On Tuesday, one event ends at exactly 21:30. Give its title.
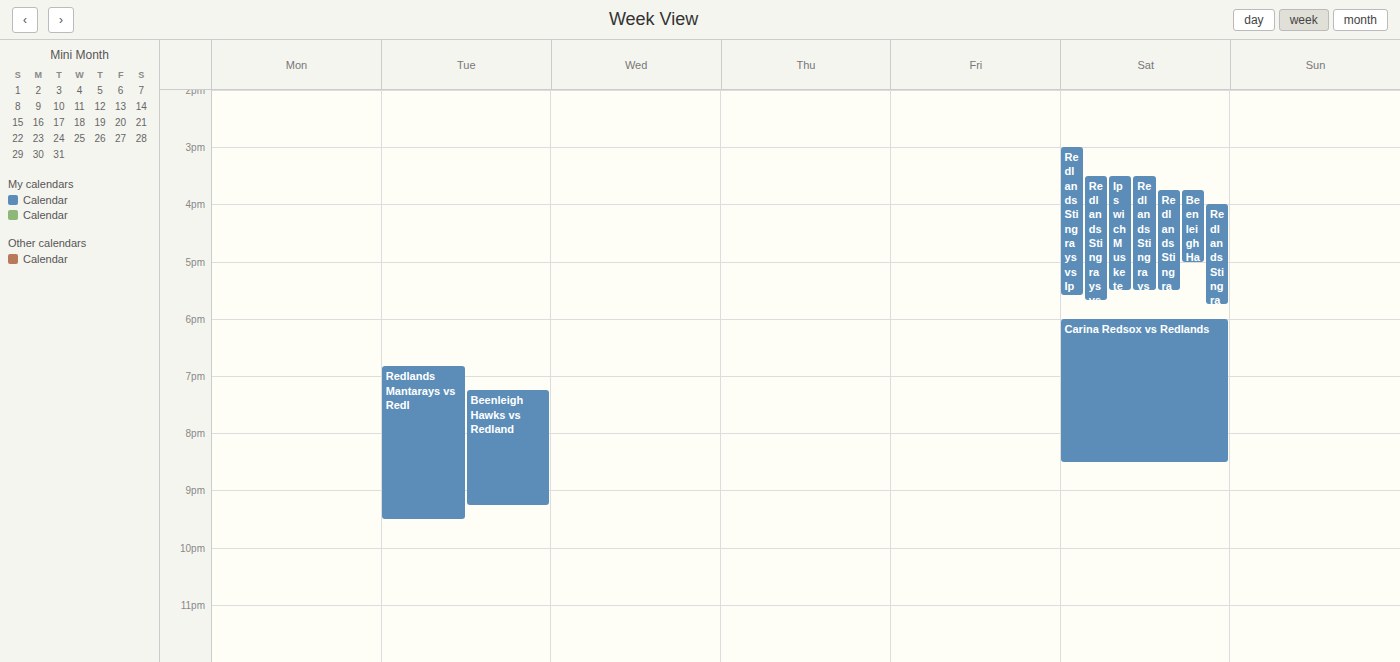
"Redlands Mantarays vs Redl"